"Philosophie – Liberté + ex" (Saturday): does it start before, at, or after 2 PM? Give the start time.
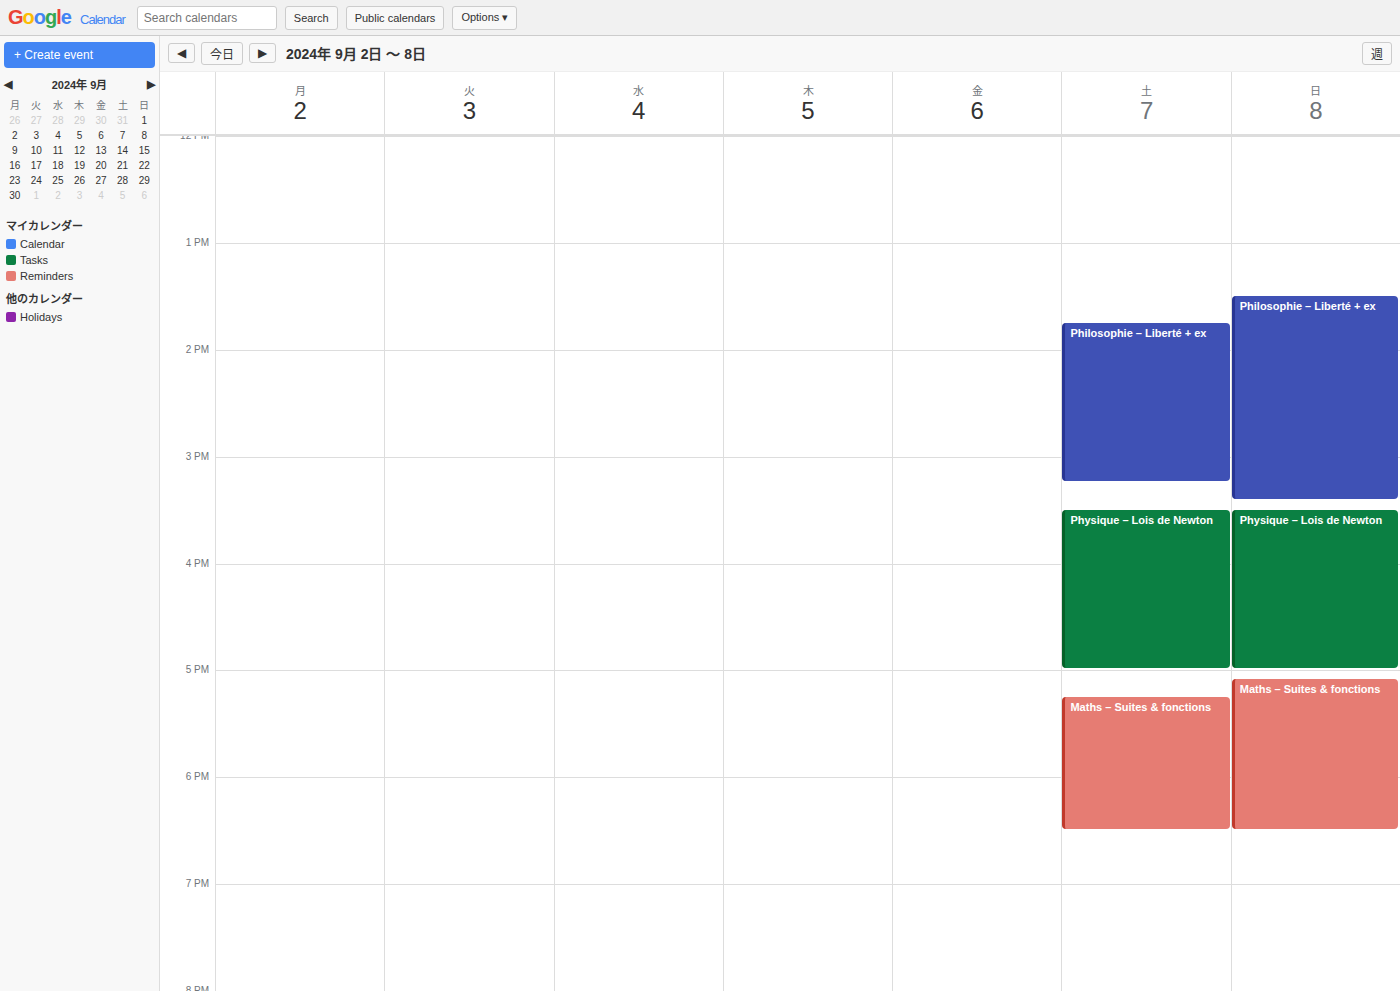
1:45 PM -- before 2 PM, 15 minutes above the 2 PM line.